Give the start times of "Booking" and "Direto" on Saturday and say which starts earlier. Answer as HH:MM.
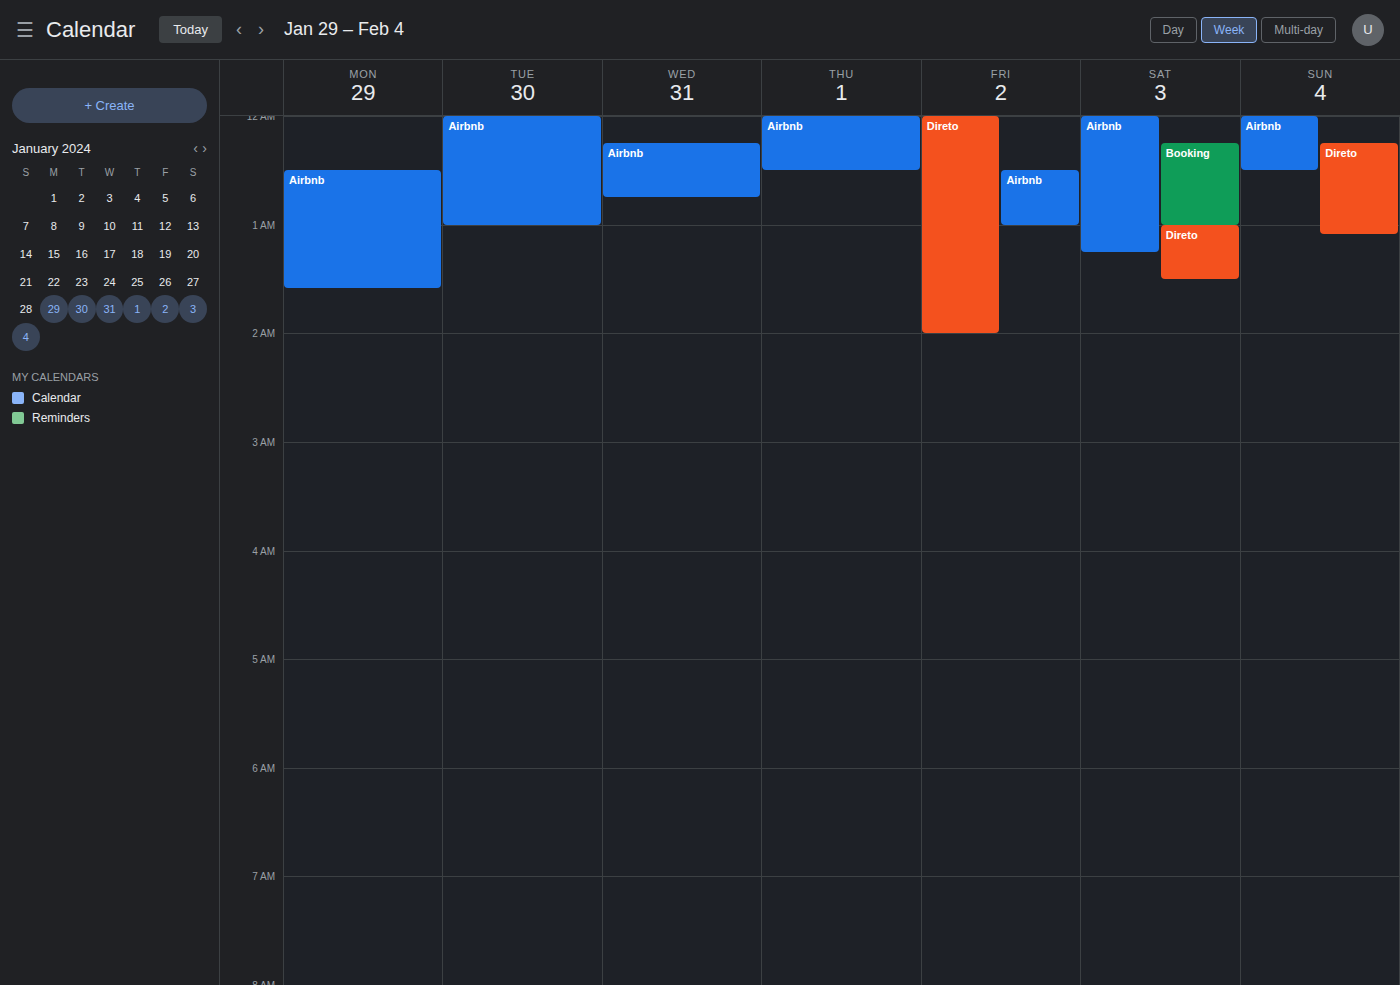
"Booking" 00:15; "Direto" 01:00.